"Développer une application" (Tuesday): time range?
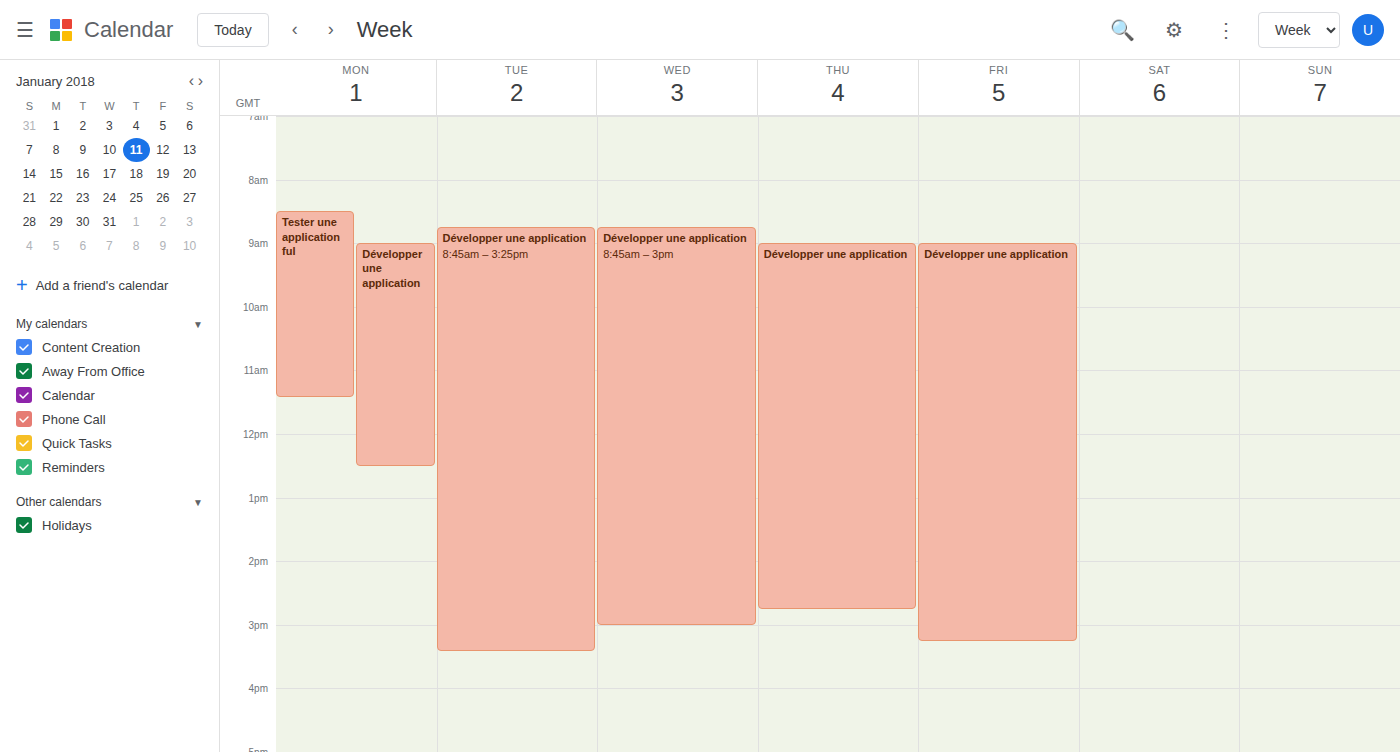
8:45 AM to 3:25 PM